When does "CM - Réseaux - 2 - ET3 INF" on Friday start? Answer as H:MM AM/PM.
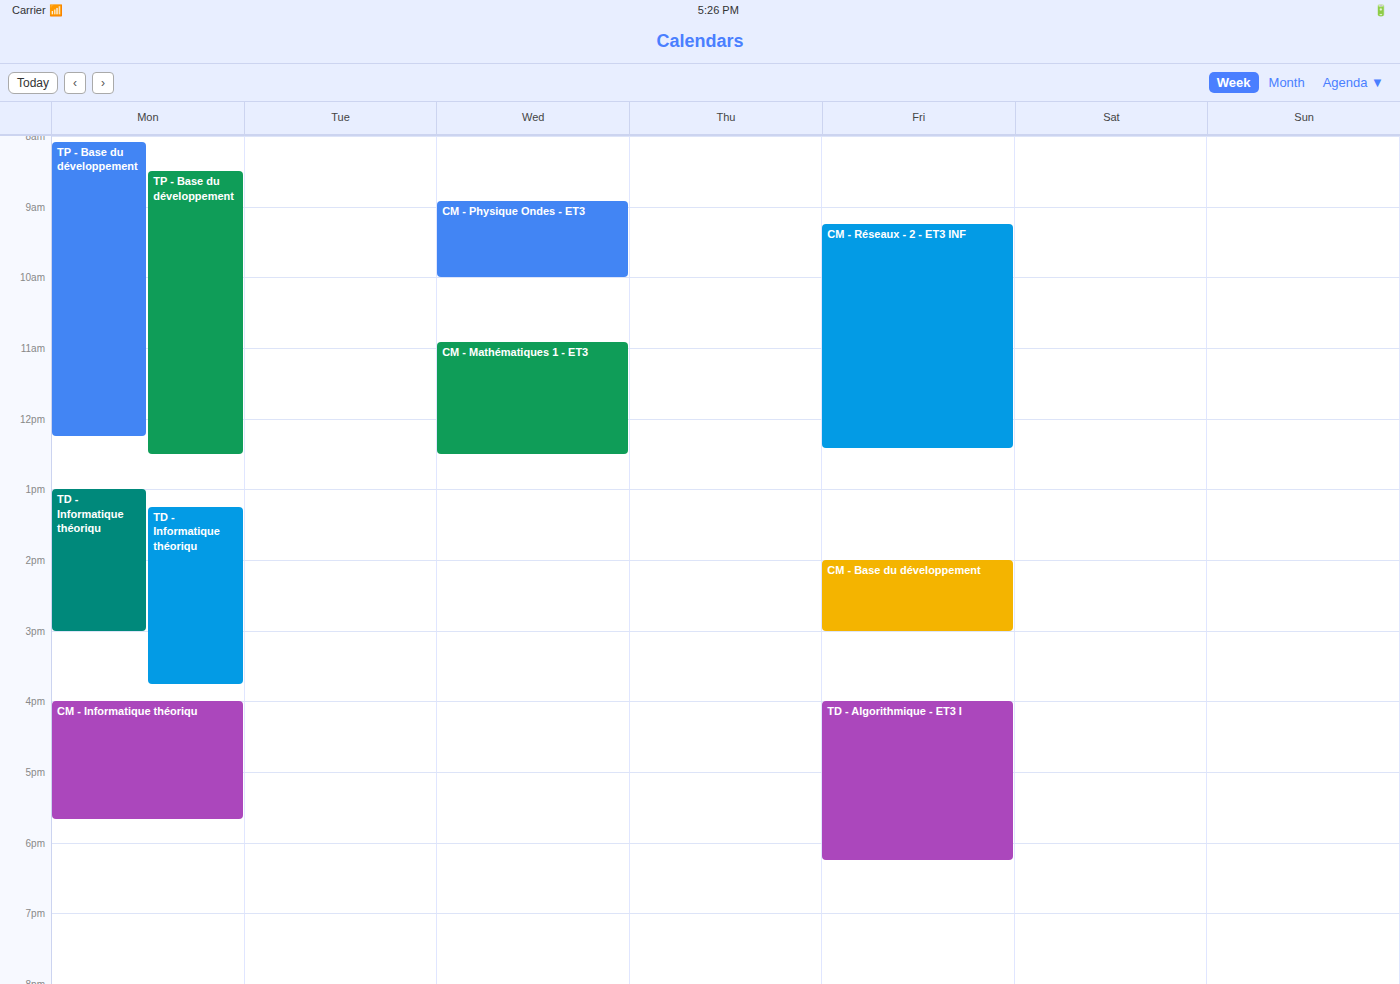
9:15 AM